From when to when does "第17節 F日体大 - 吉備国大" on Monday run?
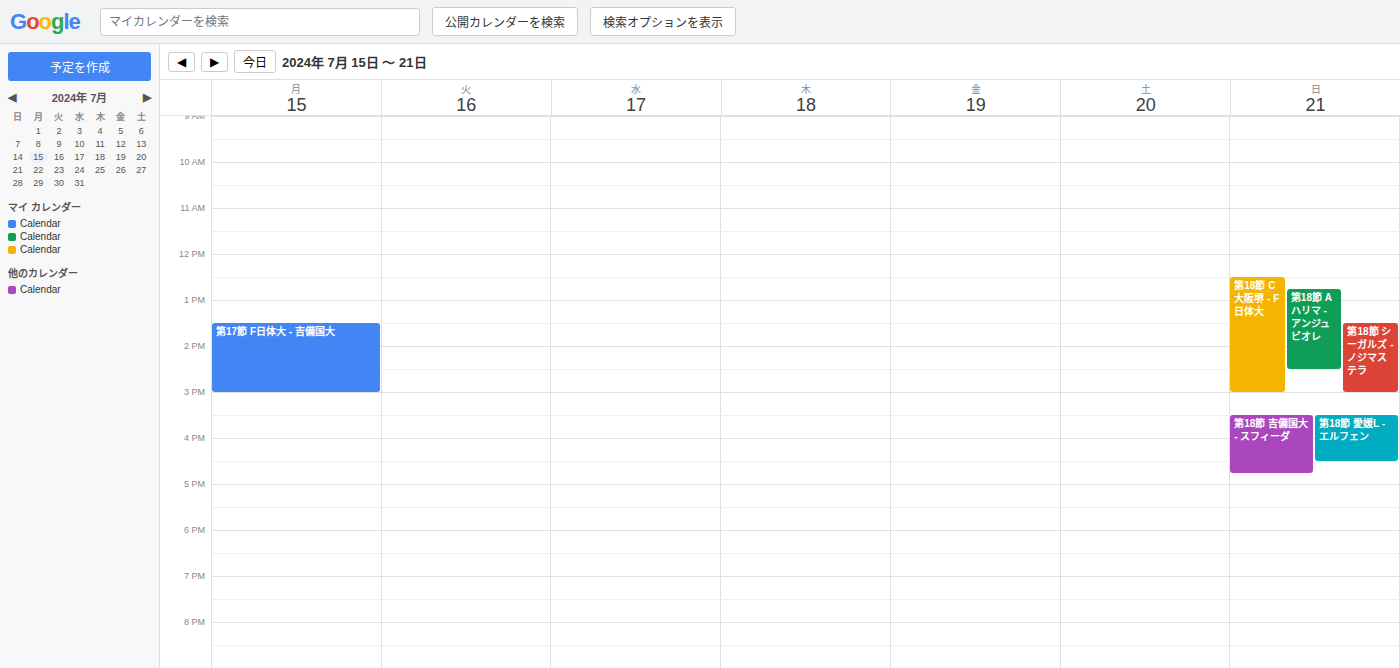
1:30 PM to 3:00 PM